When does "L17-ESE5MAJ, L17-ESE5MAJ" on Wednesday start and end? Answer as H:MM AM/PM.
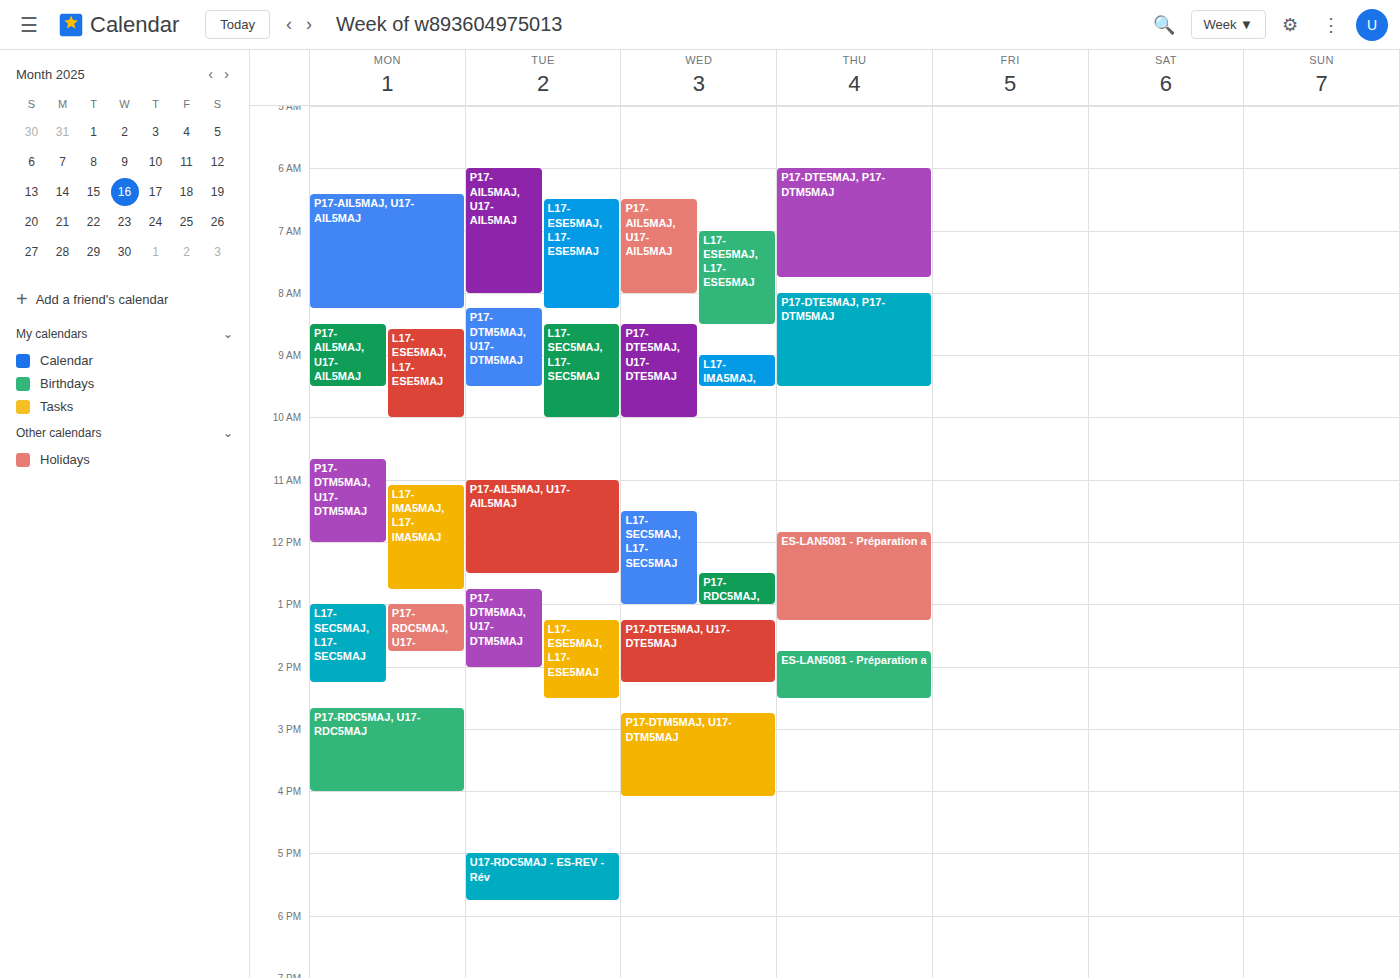
7:00 AM to 8:30 AM